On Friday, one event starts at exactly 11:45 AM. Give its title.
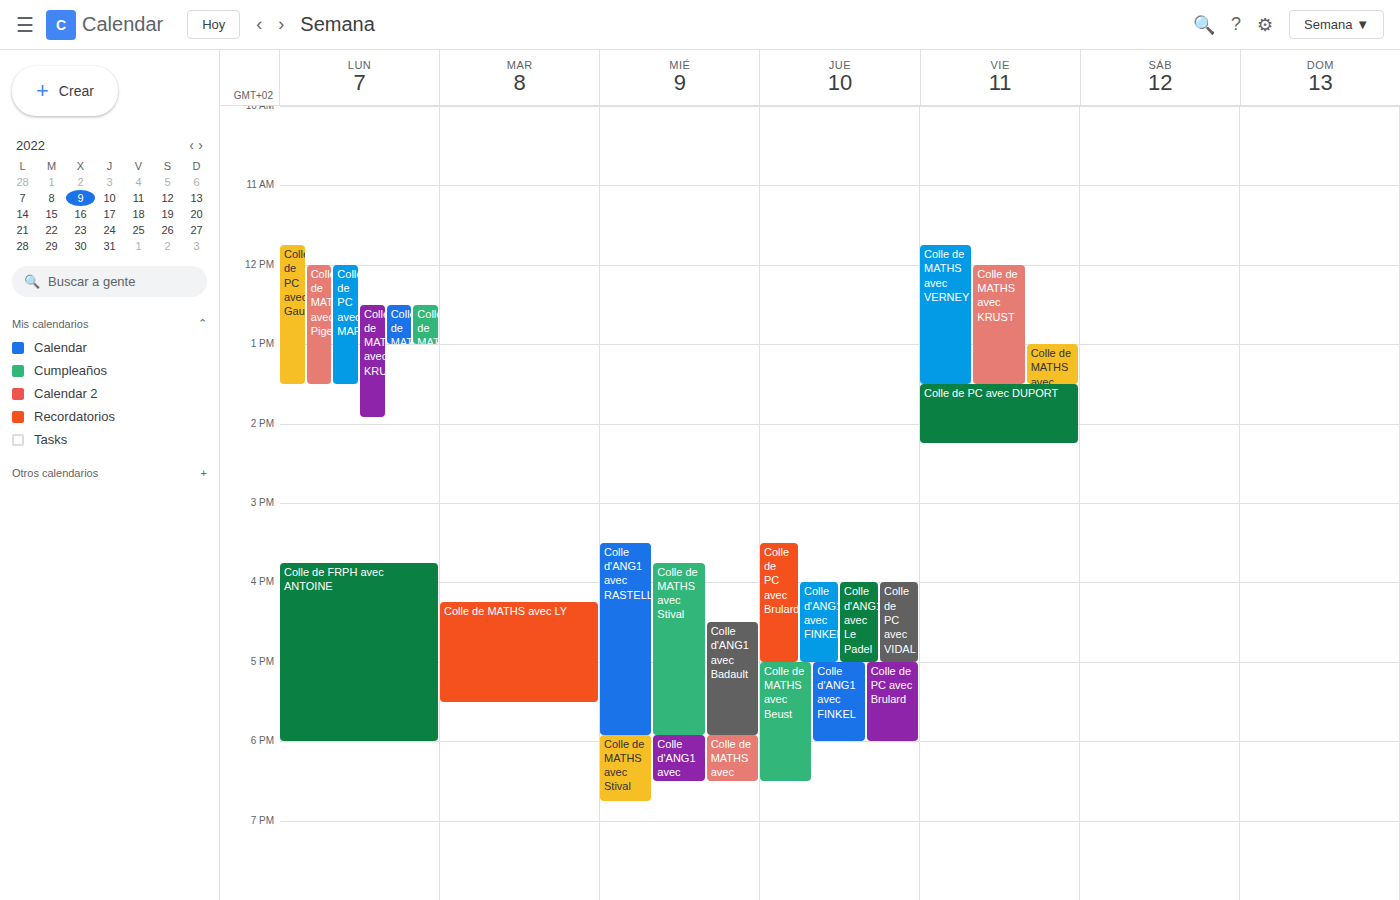
"Colle de MATHS avec VERNEY"